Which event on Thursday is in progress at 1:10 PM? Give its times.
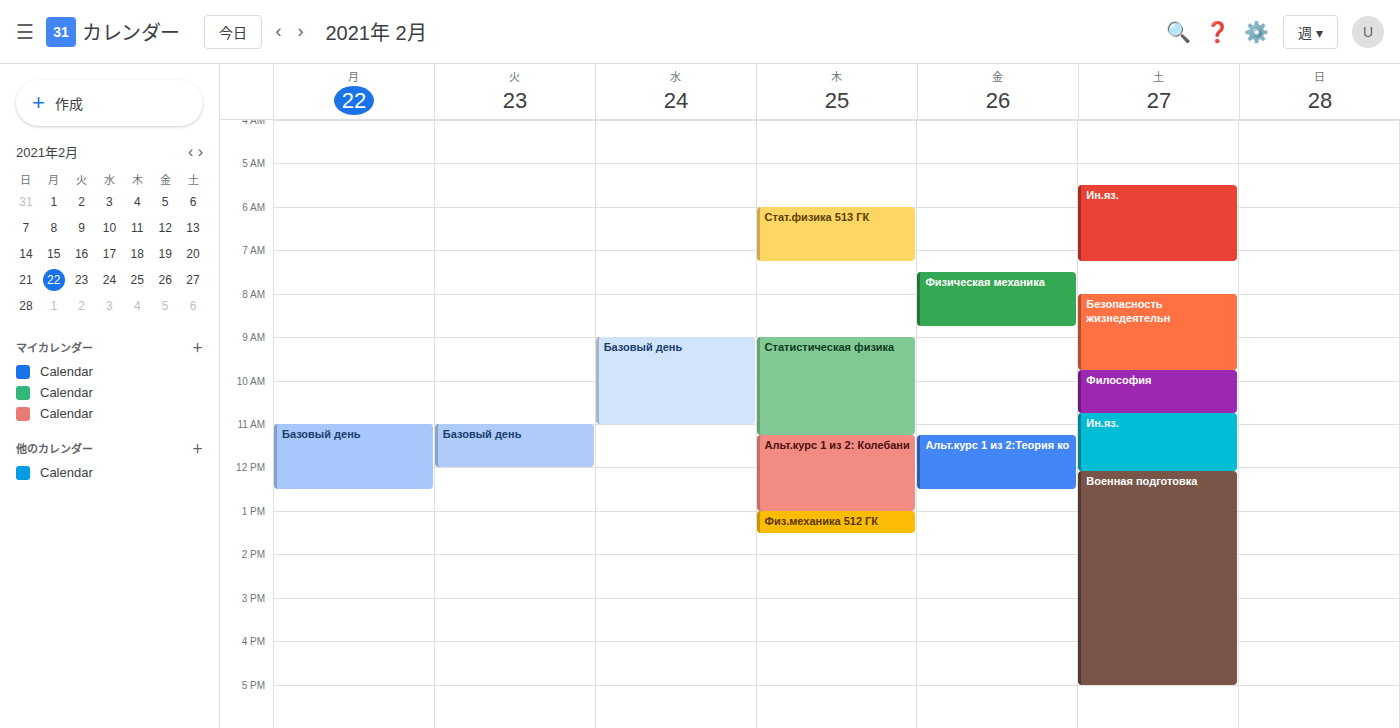
"Физ.механика 512 ГК", 1:00 PM to 1:30 PM